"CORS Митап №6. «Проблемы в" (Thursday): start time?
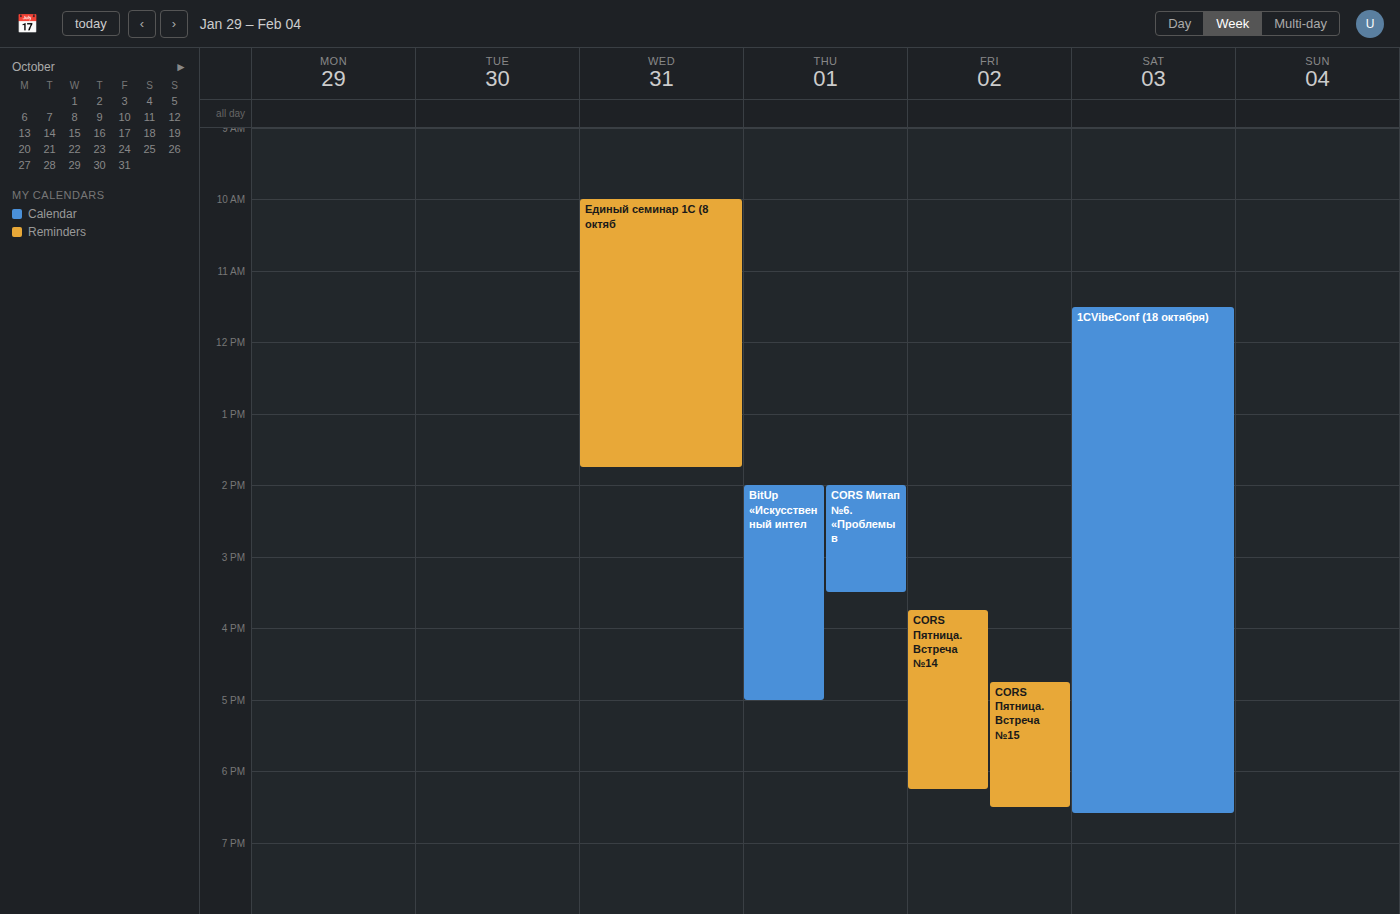
2:00 PM